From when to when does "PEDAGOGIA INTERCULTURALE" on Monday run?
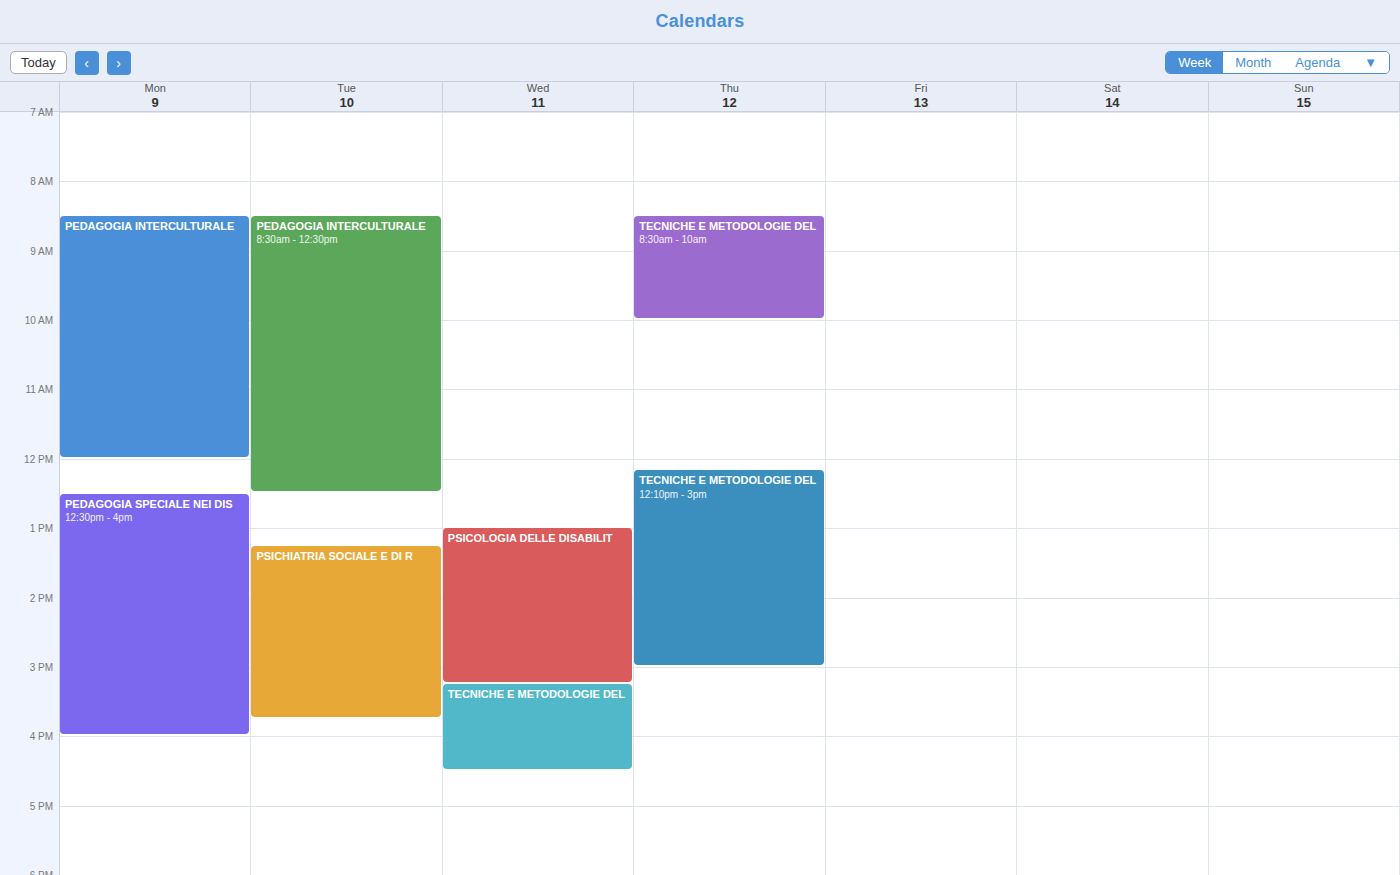
8:30 AM to 12:00 PM